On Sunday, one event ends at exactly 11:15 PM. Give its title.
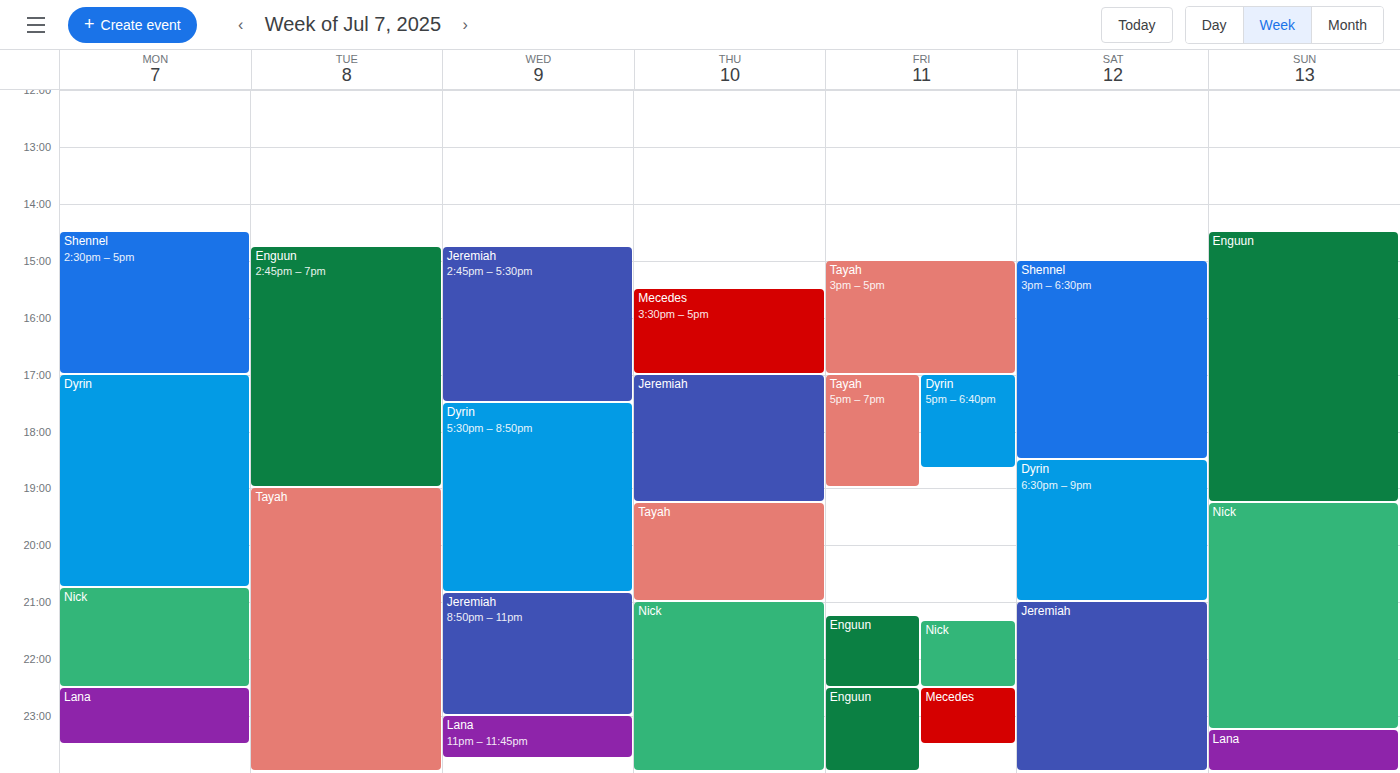
"Nick"